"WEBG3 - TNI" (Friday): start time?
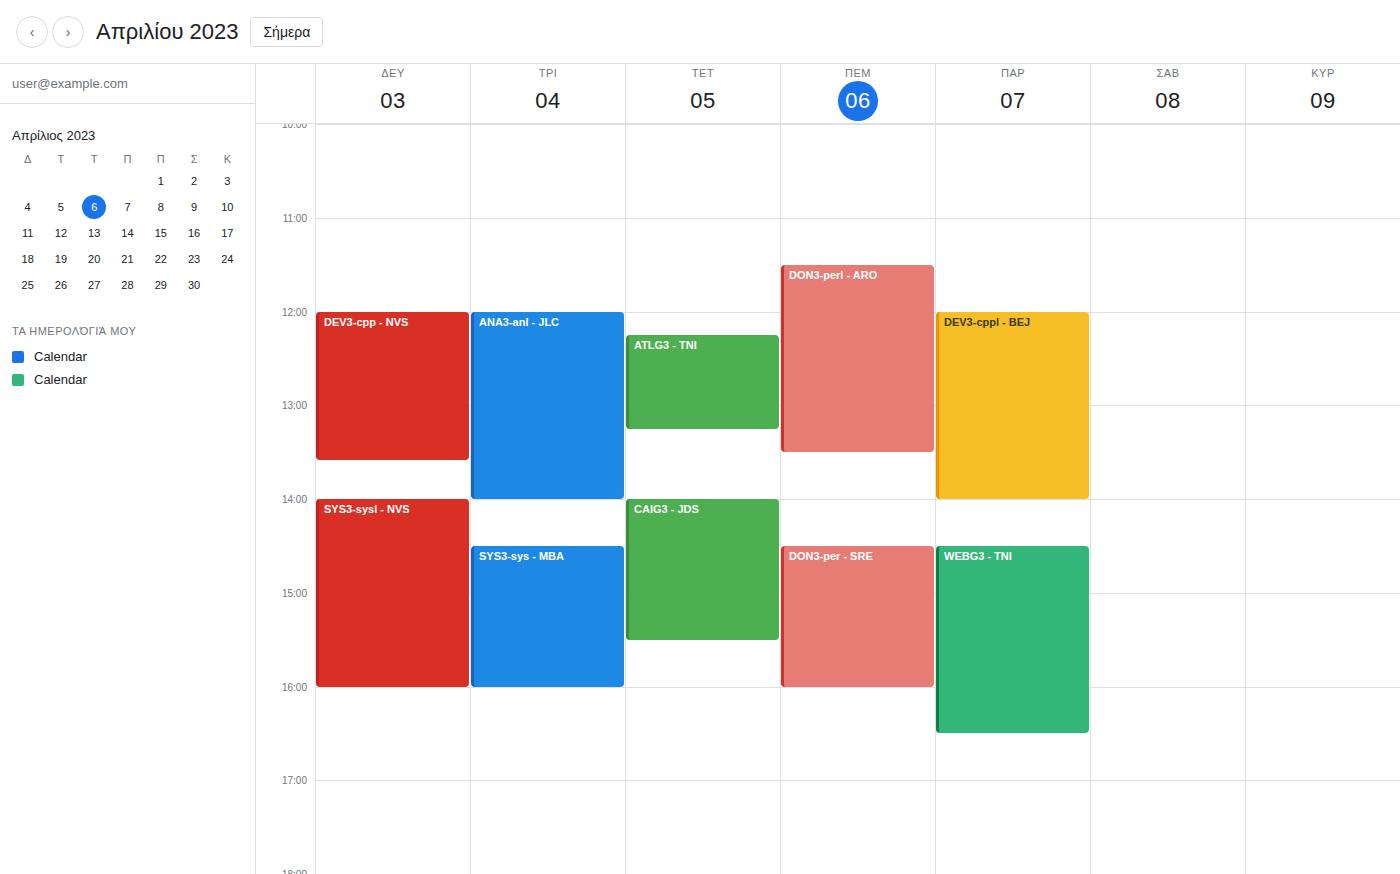
2:30 PM